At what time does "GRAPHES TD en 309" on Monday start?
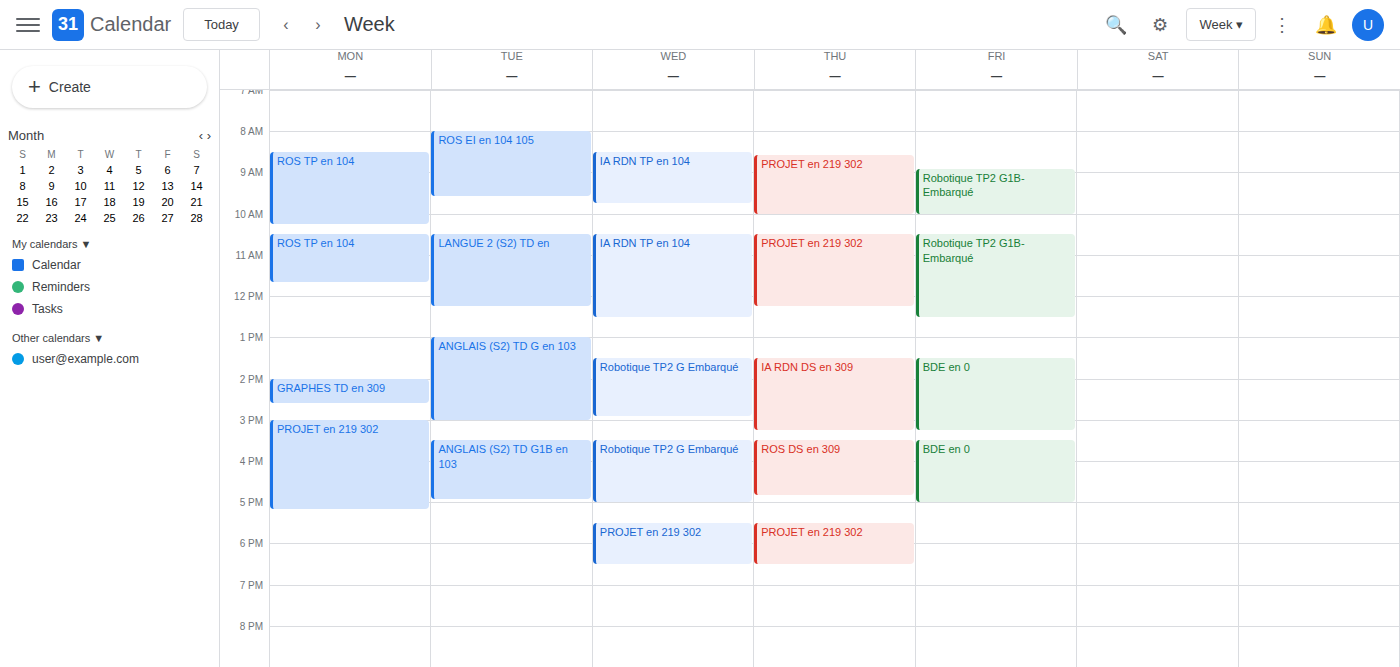
2:00 PM